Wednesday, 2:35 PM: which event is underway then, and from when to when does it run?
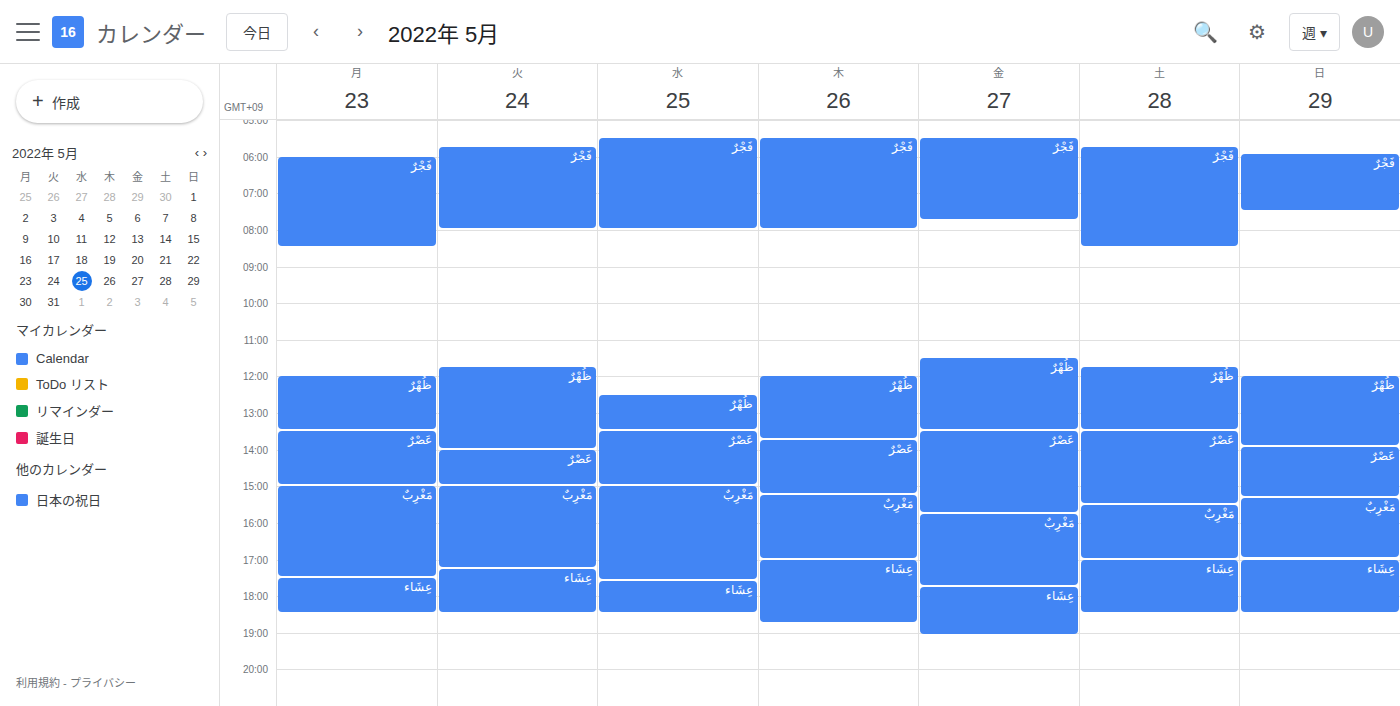
"عَصْرٌ", 1:30 PM to 3:00 PM